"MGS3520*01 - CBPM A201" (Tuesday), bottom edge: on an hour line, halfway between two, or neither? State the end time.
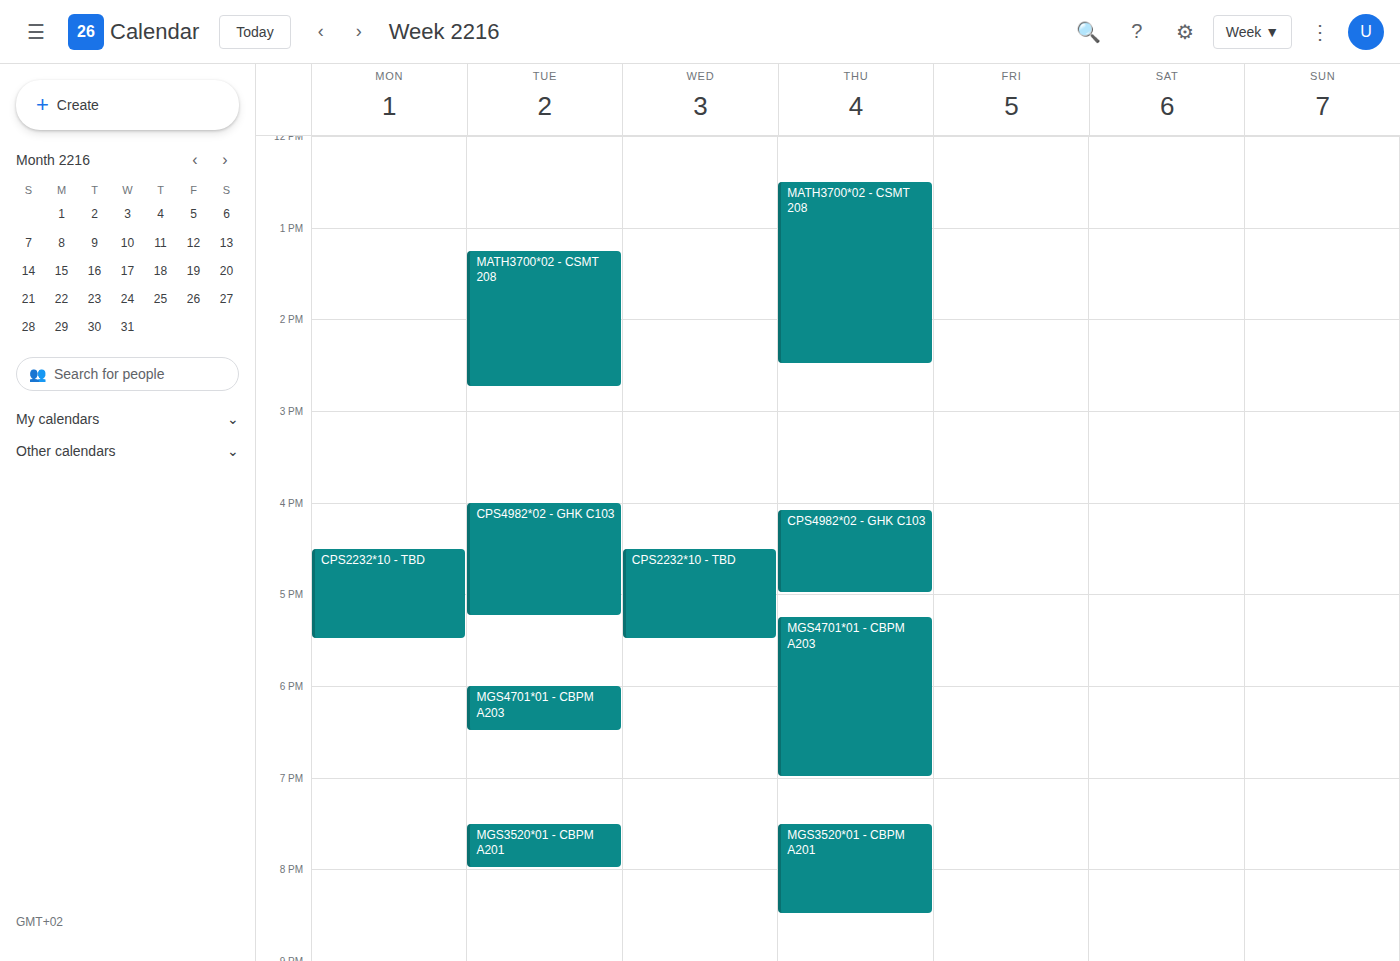
8:00 PM -- exactly on the 8 PM line.